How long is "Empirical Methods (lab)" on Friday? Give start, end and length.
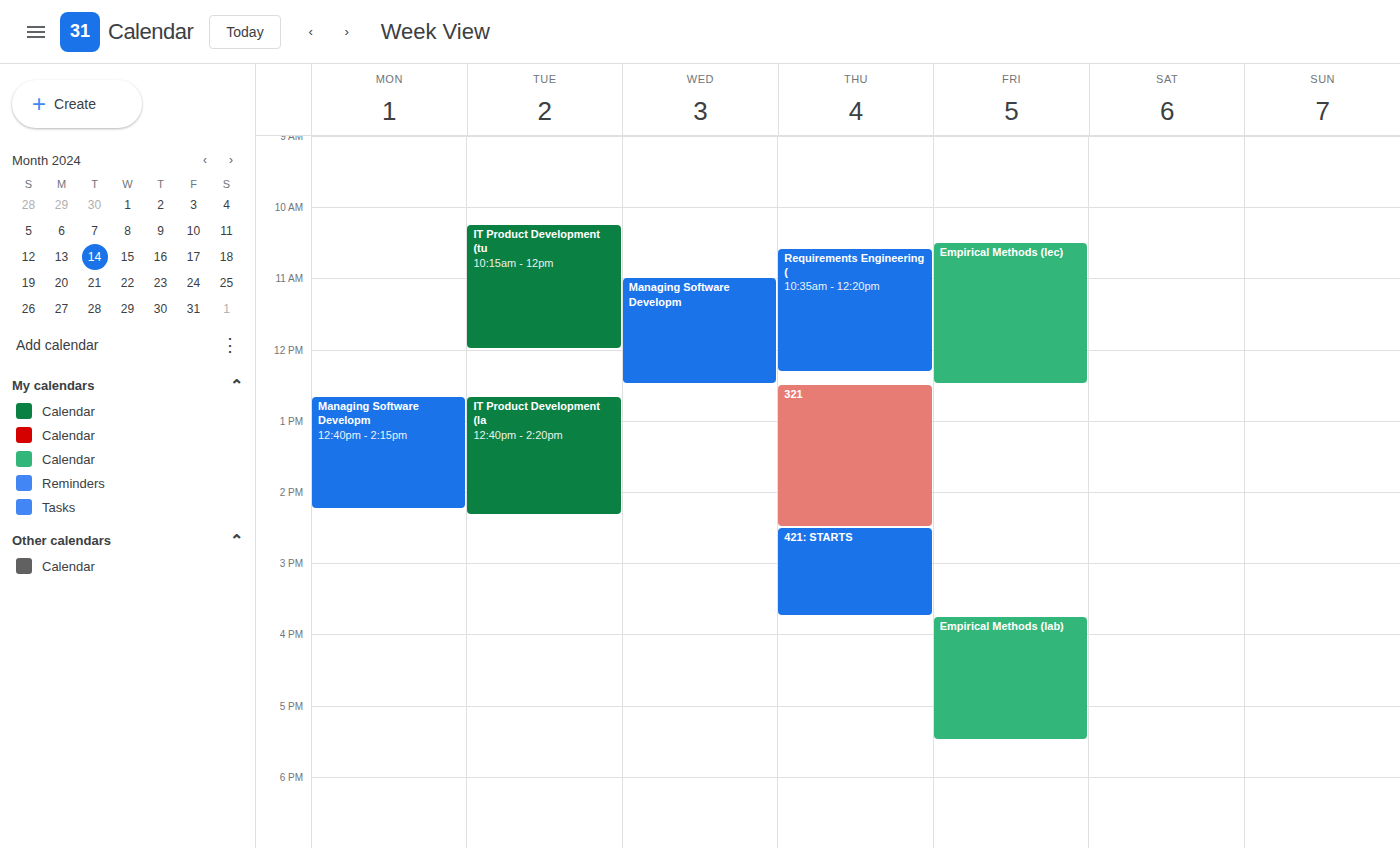
3:45 PM to 5:30 PM, 1 hour 45 minutes